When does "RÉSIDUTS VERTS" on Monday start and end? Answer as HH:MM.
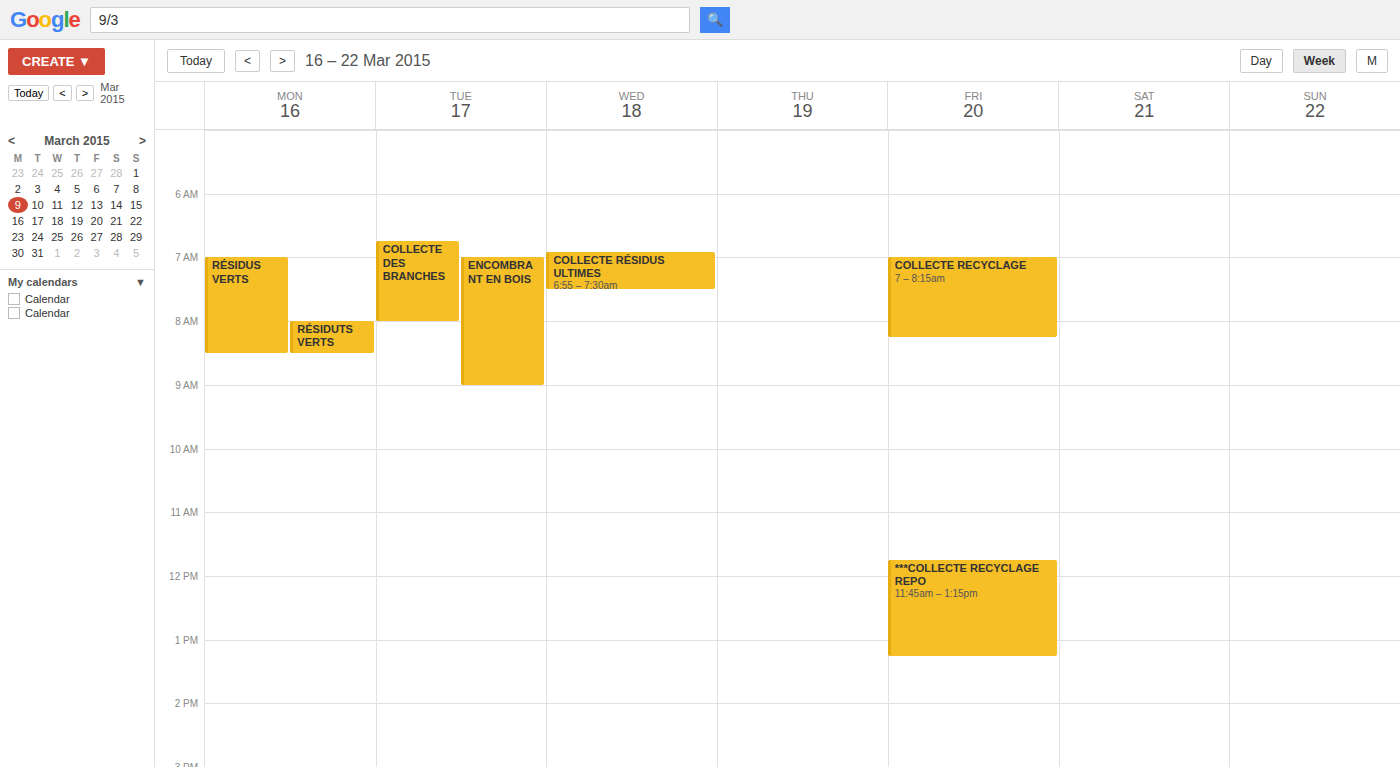
08:00 to 08:30